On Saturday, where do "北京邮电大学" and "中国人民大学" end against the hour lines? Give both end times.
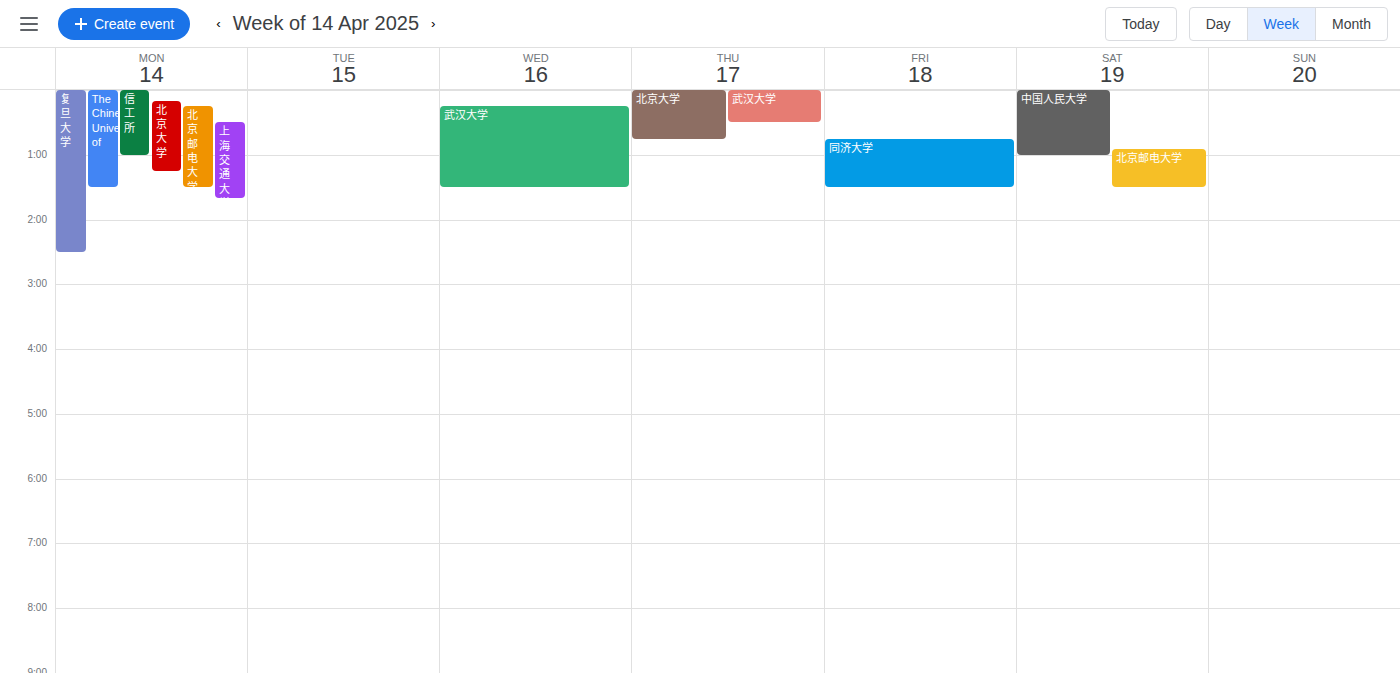
"北京邮电大学": 1:30 AM, halfway between the 1 AM and 2 AM lines. "中国人民大学": 1:00 AM, exactly on the 1 AM line.